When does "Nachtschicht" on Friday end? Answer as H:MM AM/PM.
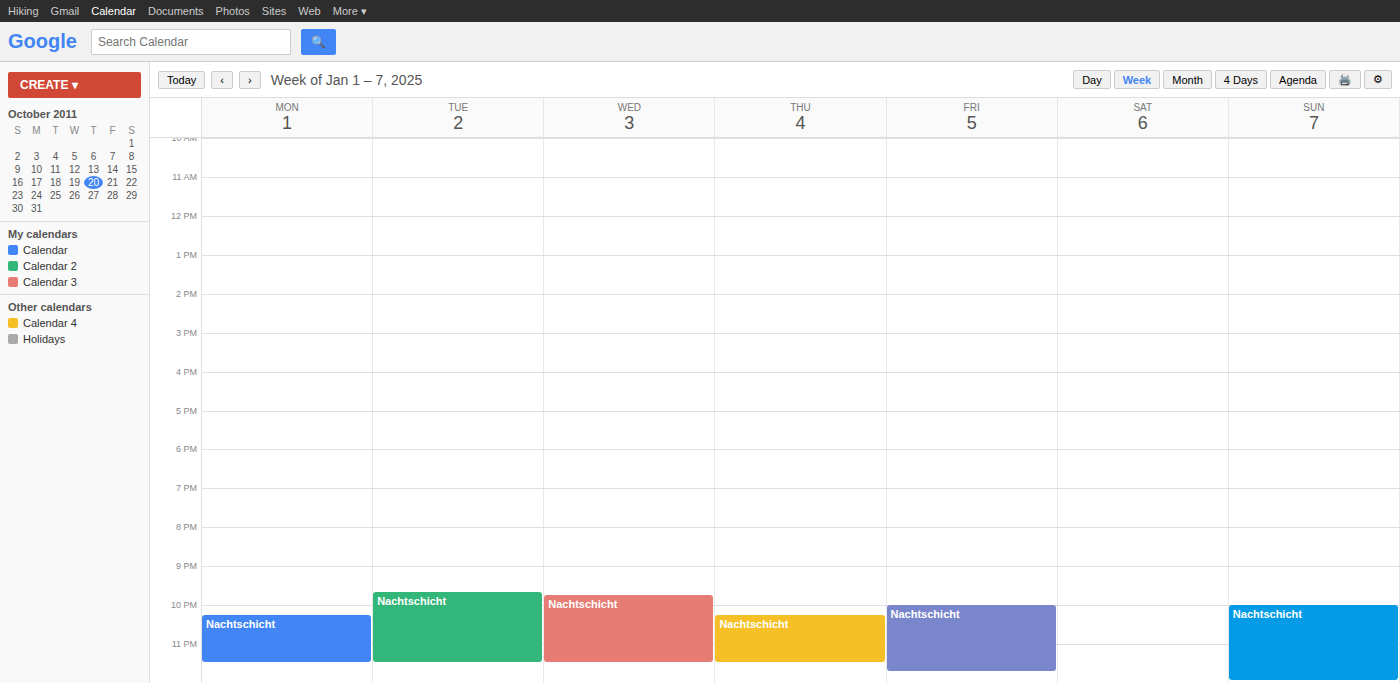
11:45 PM